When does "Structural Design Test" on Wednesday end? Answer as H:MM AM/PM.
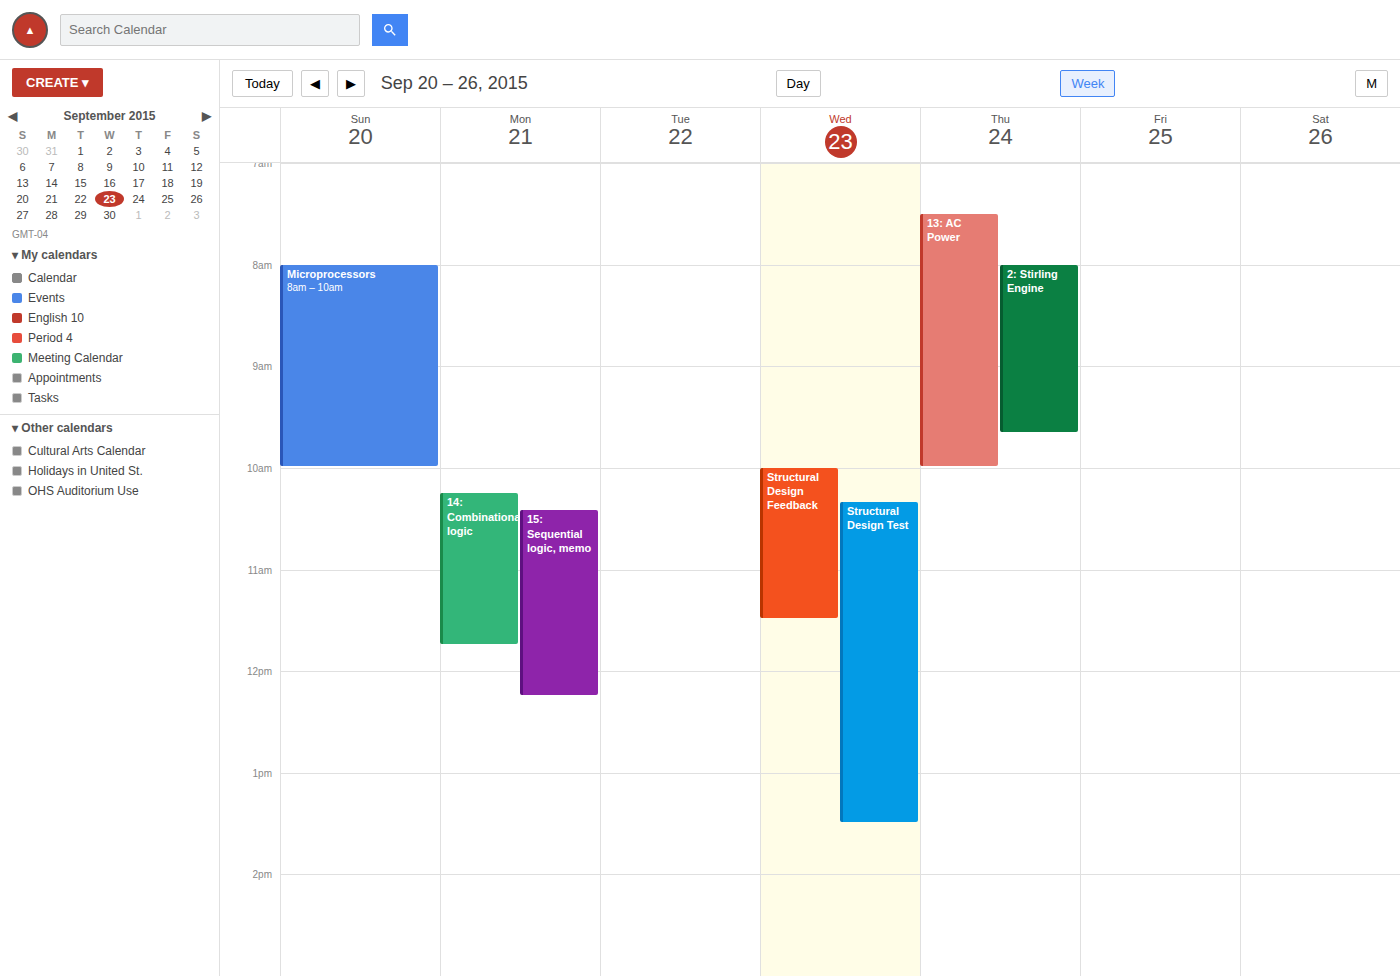
1:30 PM